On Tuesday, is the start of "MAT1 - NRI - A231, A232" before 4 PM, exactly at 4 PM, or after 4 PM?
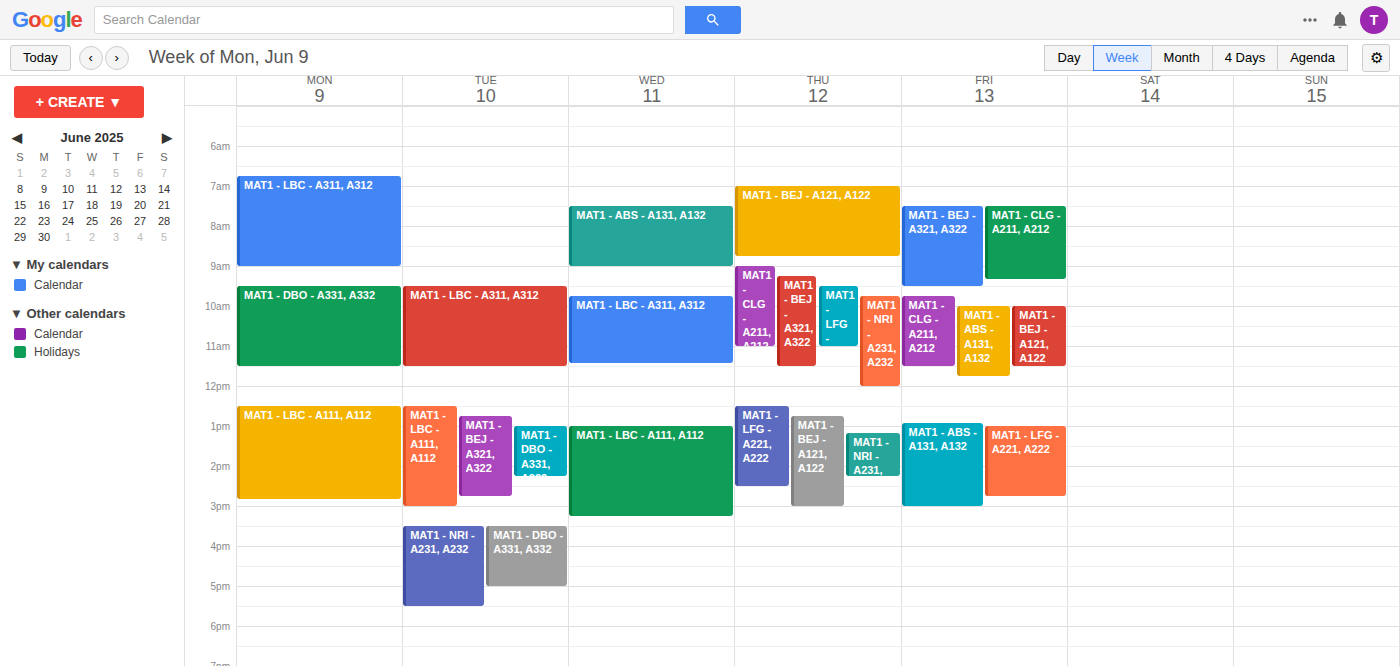
3:30 PM -- before 4 PM, 30 minutes above the 4 PM line.